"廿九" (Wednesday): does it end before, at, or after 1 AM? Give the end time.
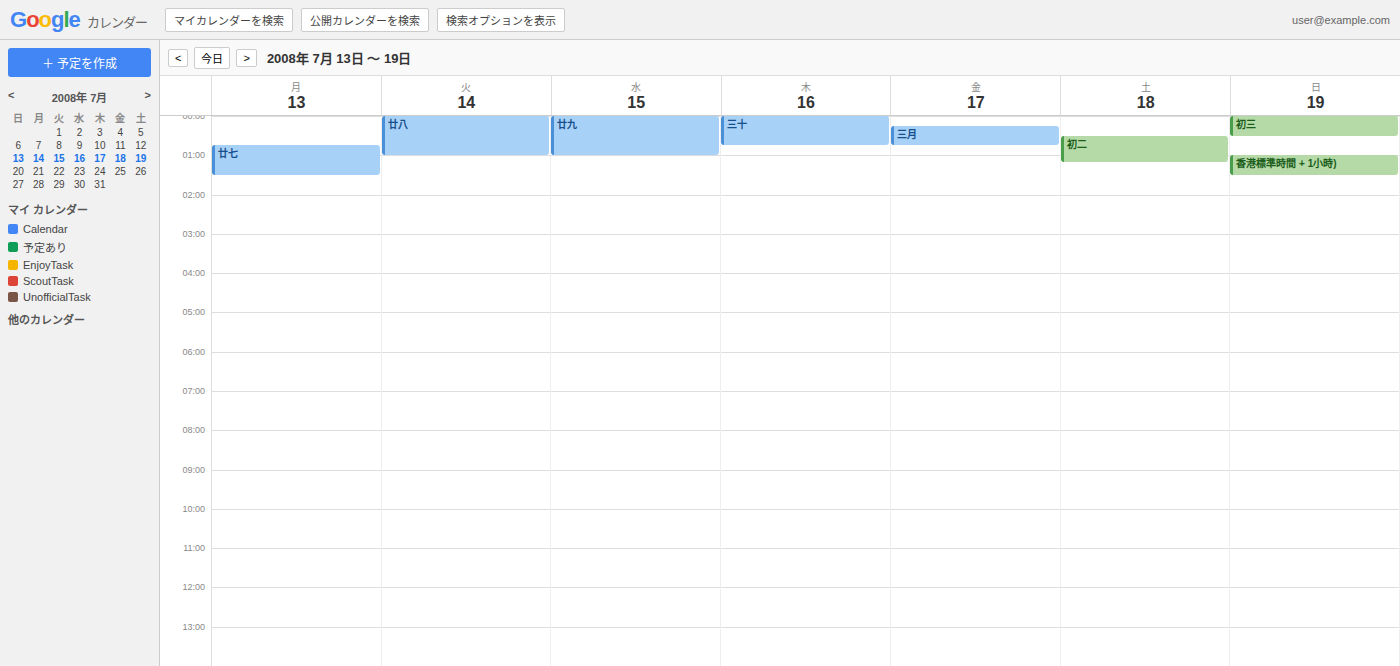
1:00 AM -- exactly at 1 AM, on the 1 AM line.